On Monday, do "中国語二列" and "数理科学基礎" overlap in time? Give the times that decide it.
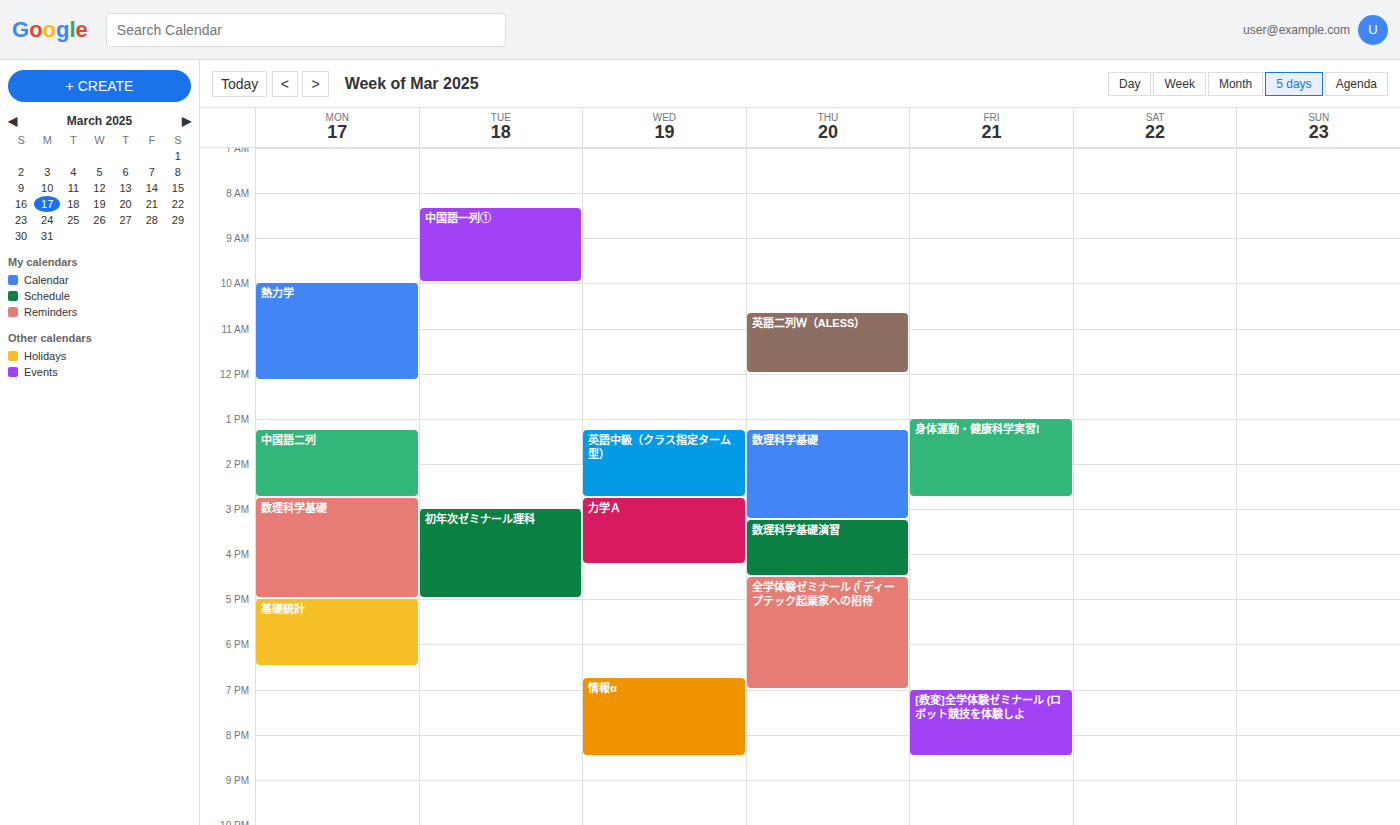
"中国語二列" ends at 2:45 PM, exactly when "数理科学基礎" starts -- they touch but do not overlap.